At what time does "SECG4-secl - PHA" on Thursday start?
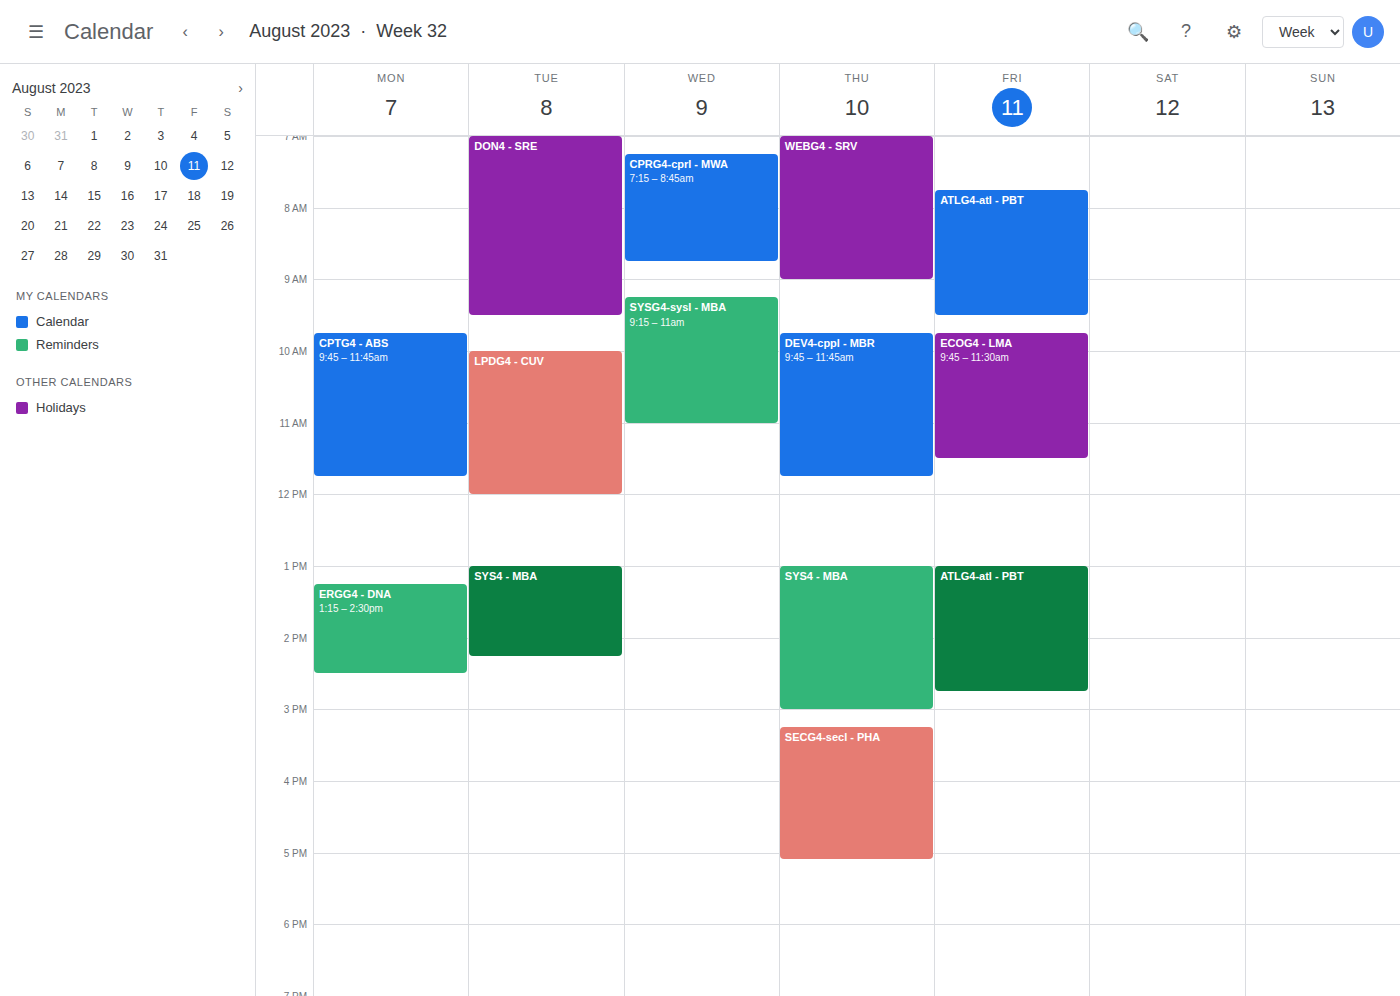
3:15 PM